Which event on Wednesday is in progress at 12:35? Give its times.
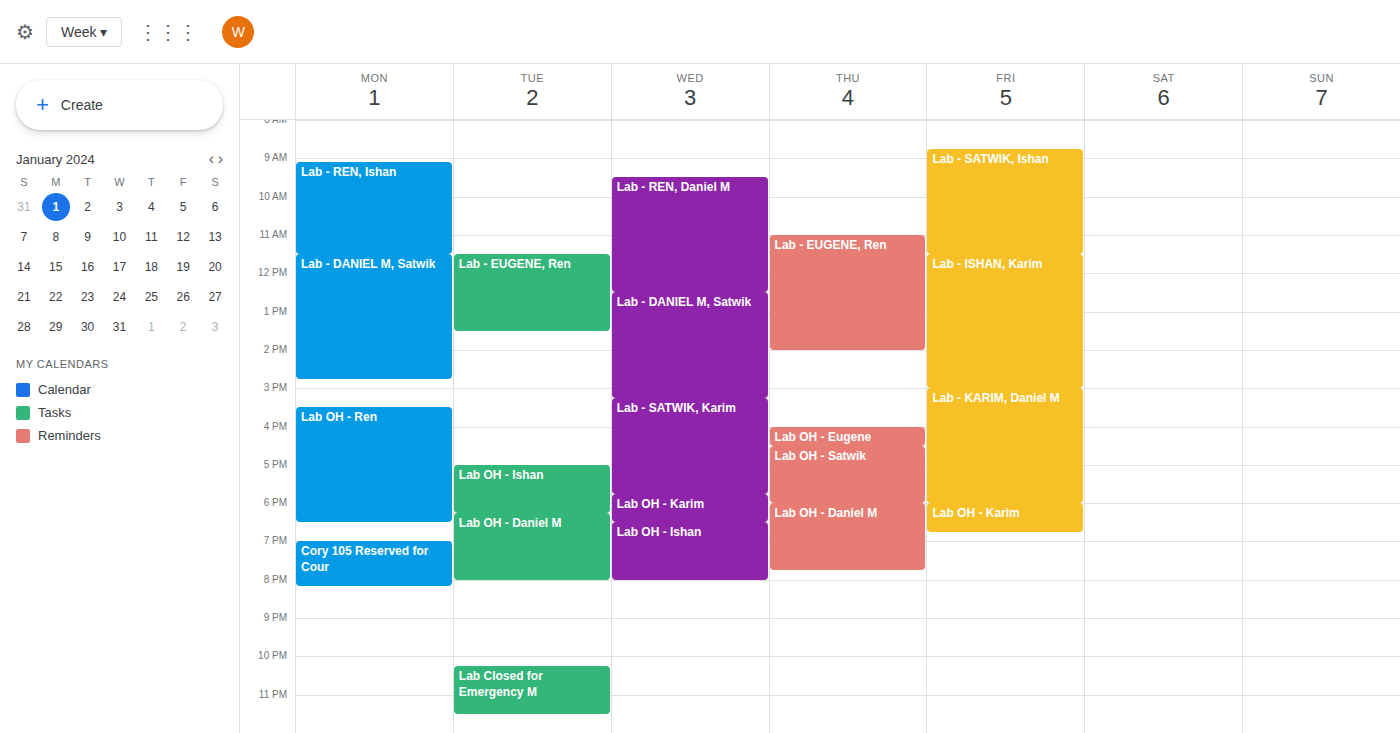
"Lab - DANIEL M, Satwik", 12:30 to 15:15